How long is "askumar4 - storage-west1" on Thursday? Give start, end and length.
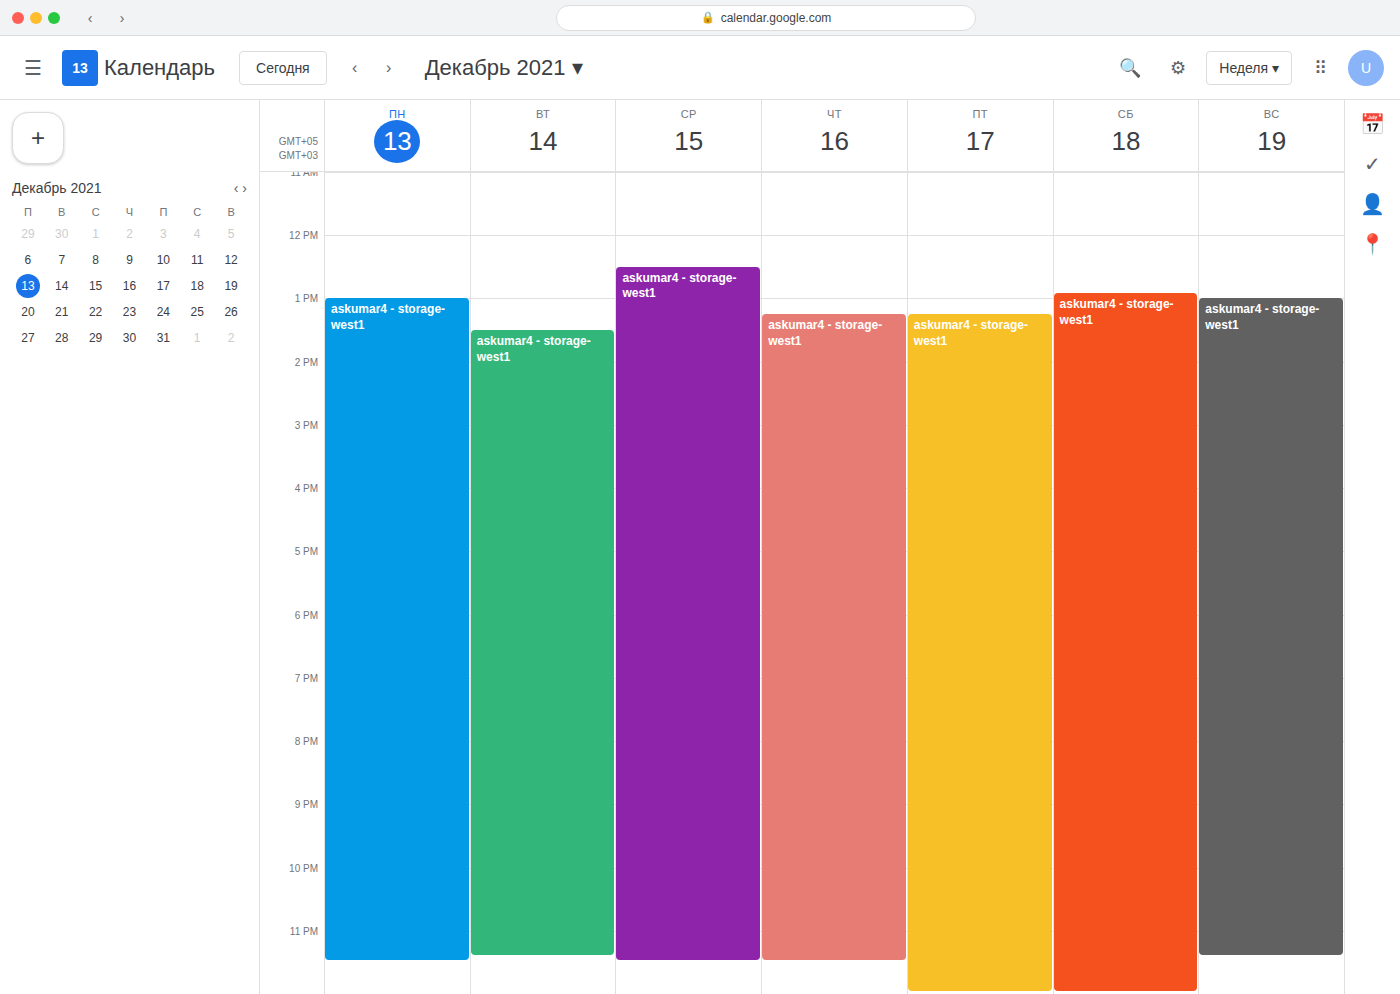
1:15 PM to 11:30 PM, 10 hours 15 minutes